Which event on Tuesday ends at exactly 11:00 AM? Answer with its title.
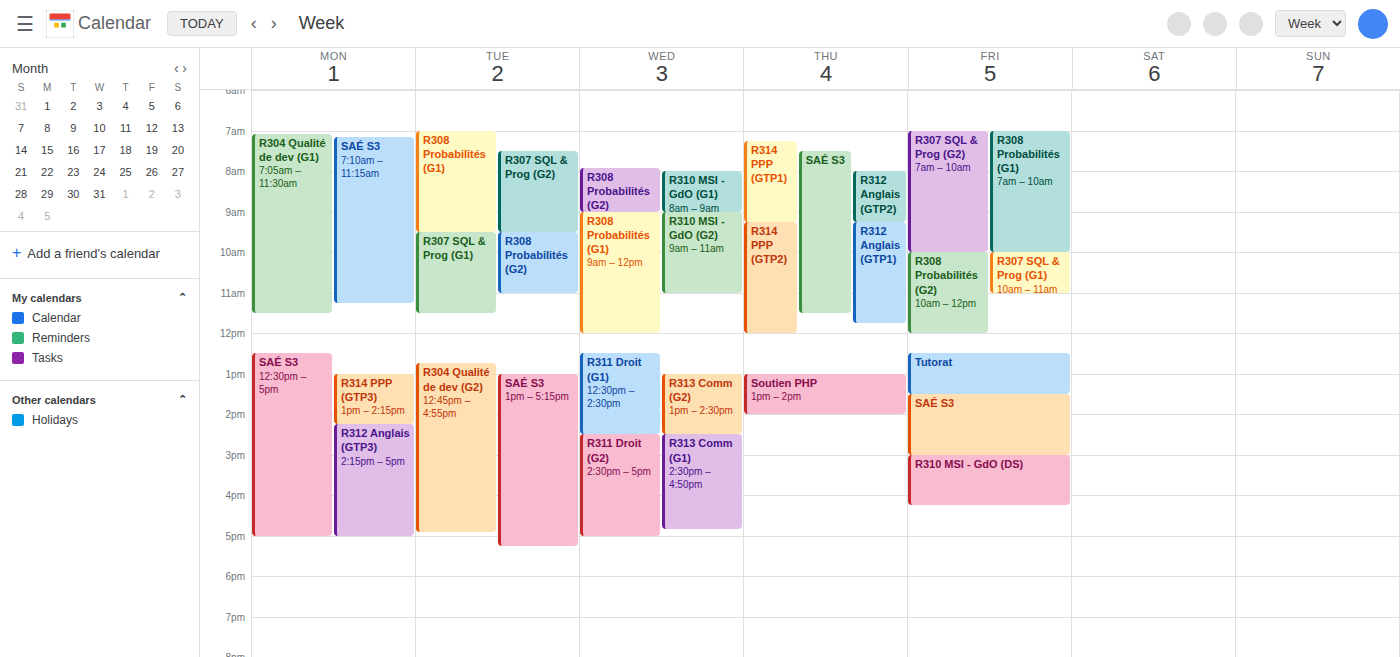
"R308 Probabilités (G2)"